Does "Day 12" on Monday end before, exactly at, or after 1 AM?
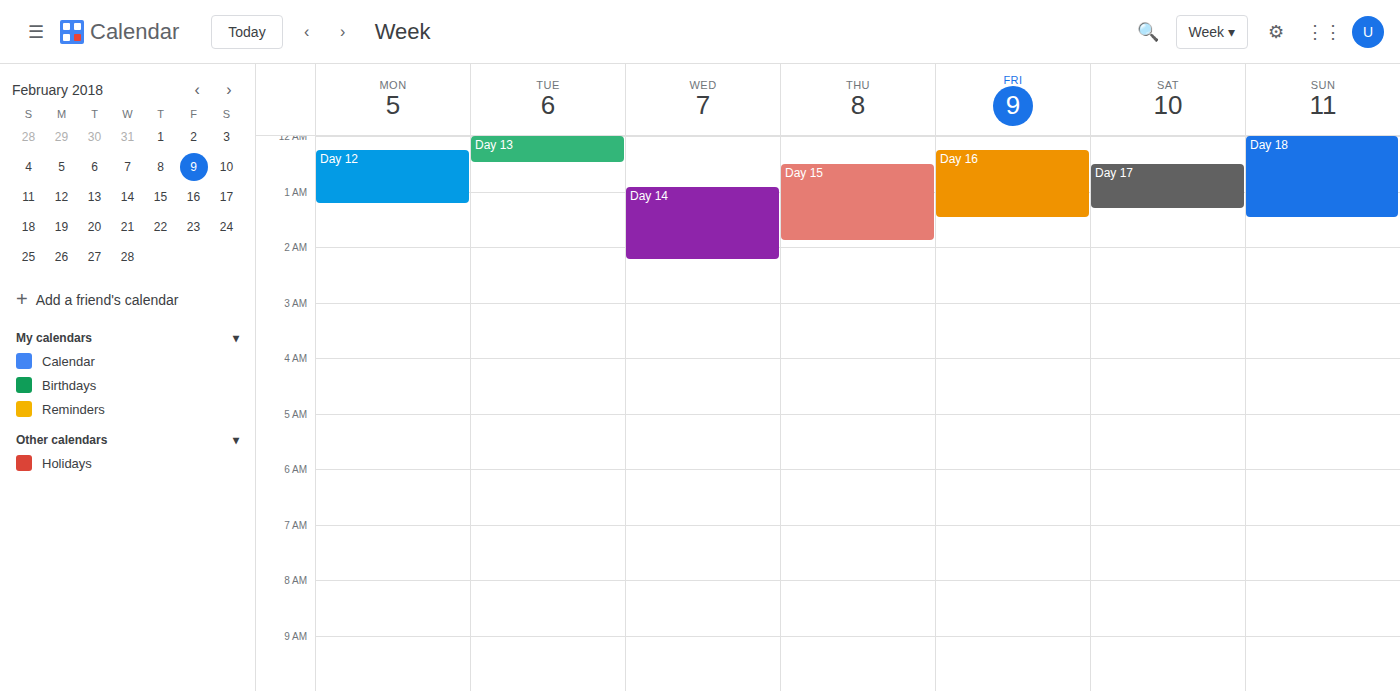
1:15 AM -- after 1 AM, 15 minutes below the 1 AM line.